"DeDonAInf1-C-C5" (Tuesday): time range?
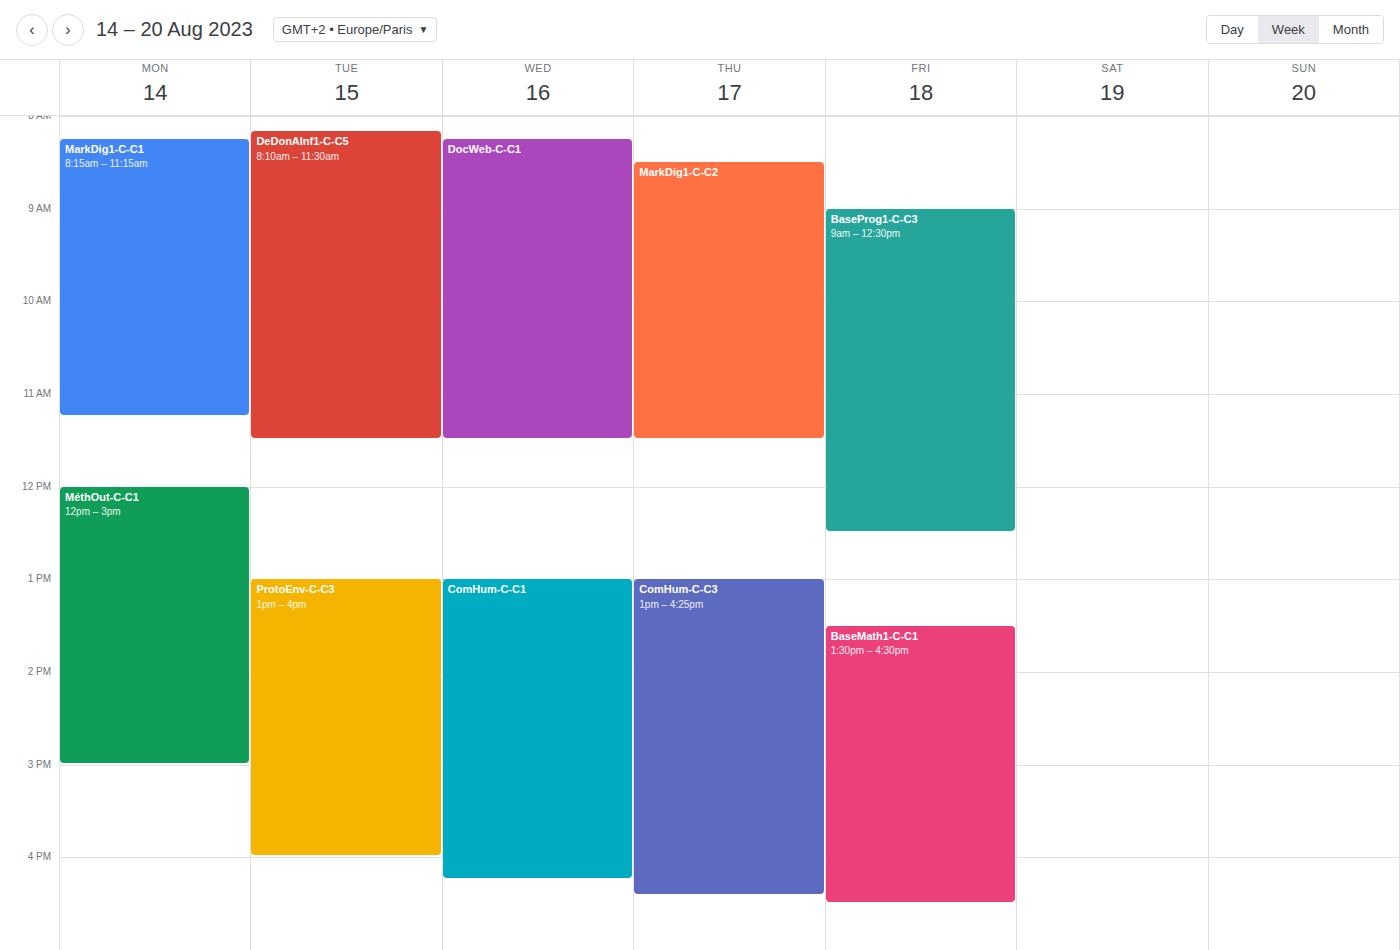
8:10 AM to 11:30 AM